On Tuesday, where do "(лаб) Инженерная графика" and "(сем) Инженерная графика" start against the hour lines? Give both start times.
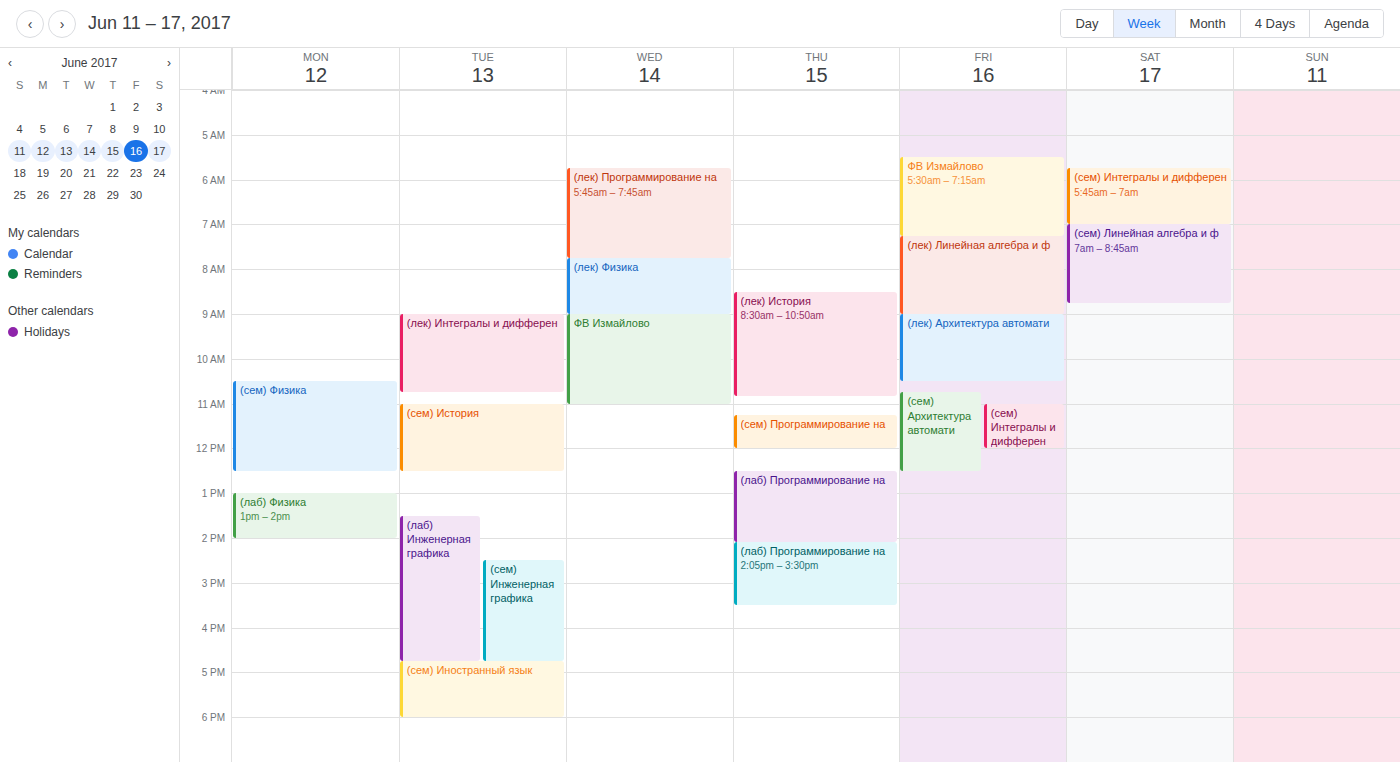
"(лаб) Инженерная графика": 13:30, halfway between the 13:00 and 14:00 lines. "(сем) Инженерная графика": 14:30, halfway between the 14:00 and 15:00 lines.